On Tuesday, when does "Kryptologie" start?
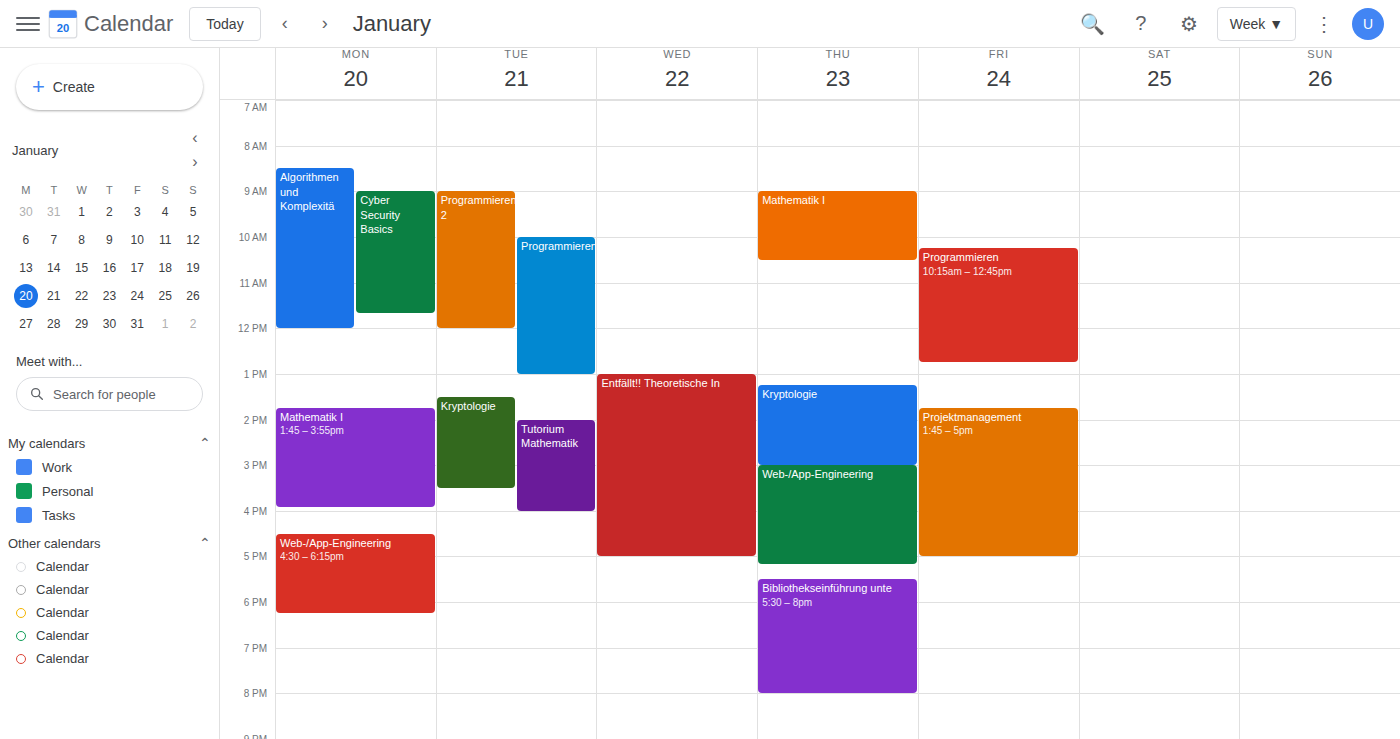
1:30 PM